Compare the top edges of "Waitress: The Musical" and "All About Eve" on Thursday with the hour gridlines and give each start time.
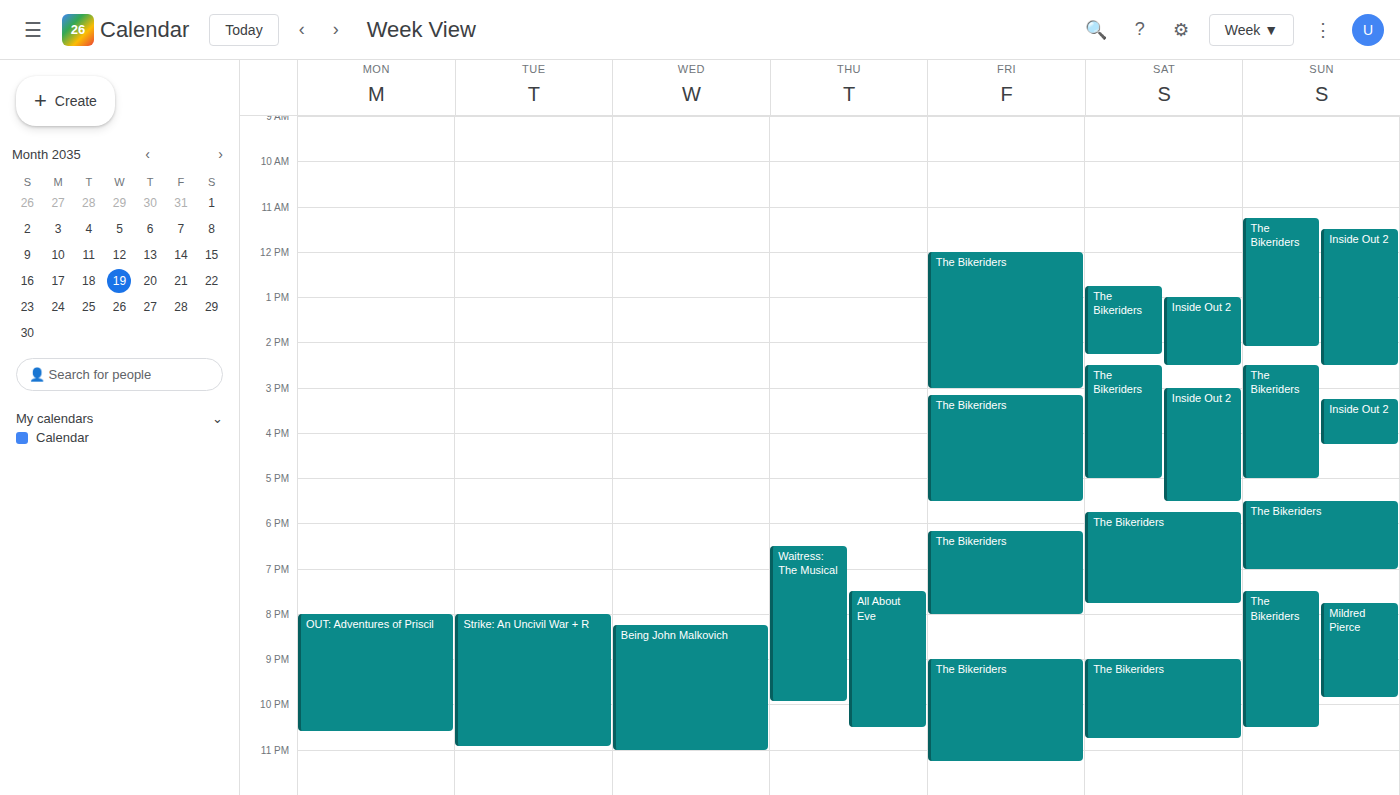
"Waitress: The Musical": 6:30 PM, halfway between the 6 PM and 7 PM lines. "All About Eve": 7:30 PM, halfway between the 7 PM and 8 PM lines.